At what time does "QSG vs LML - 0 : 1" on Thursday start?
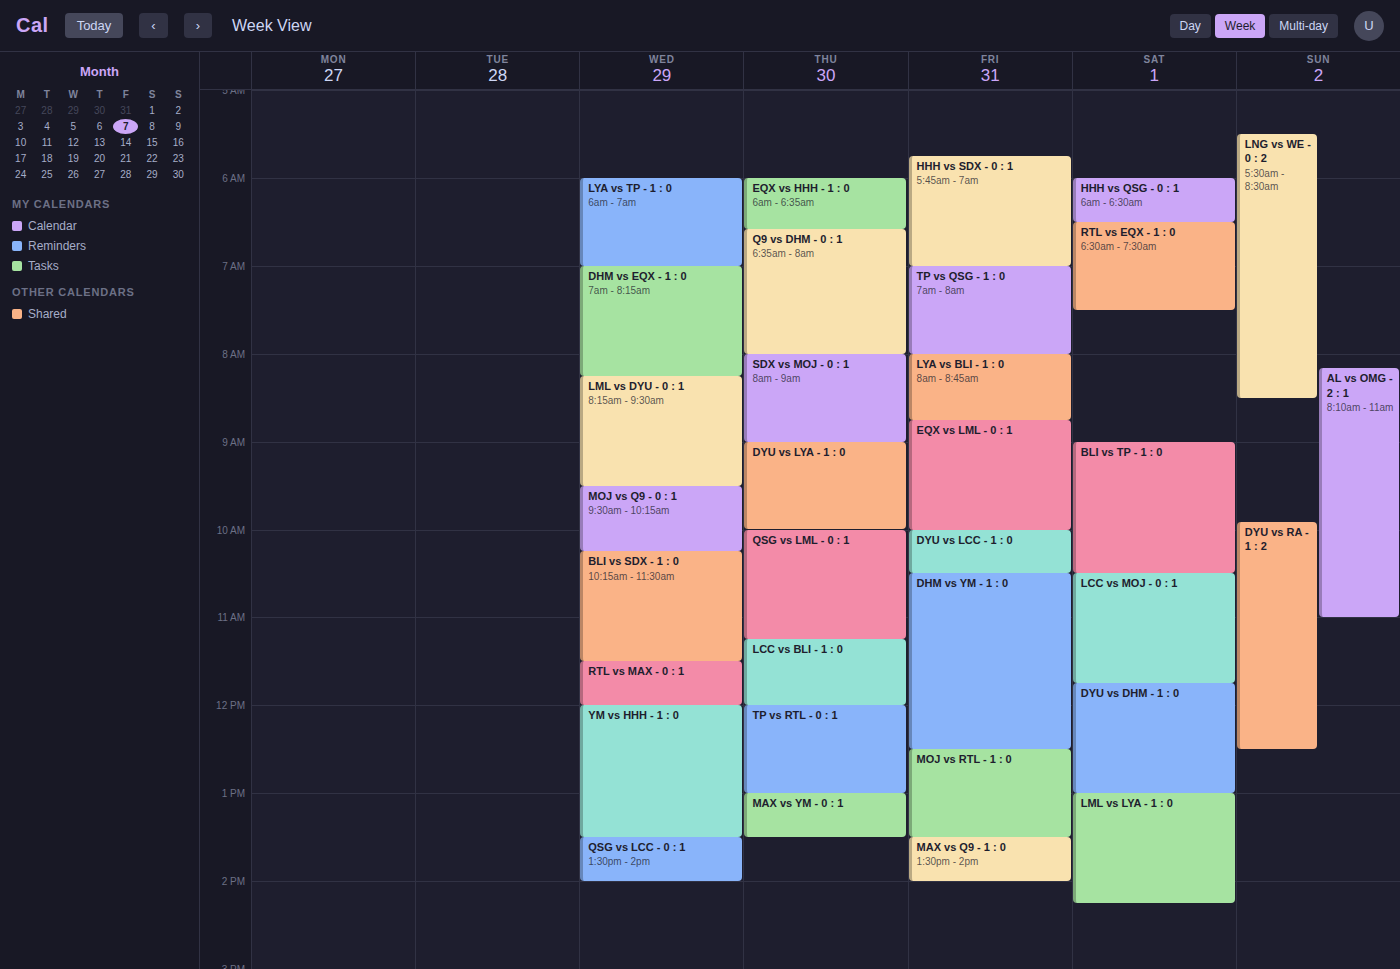
10:00 AM